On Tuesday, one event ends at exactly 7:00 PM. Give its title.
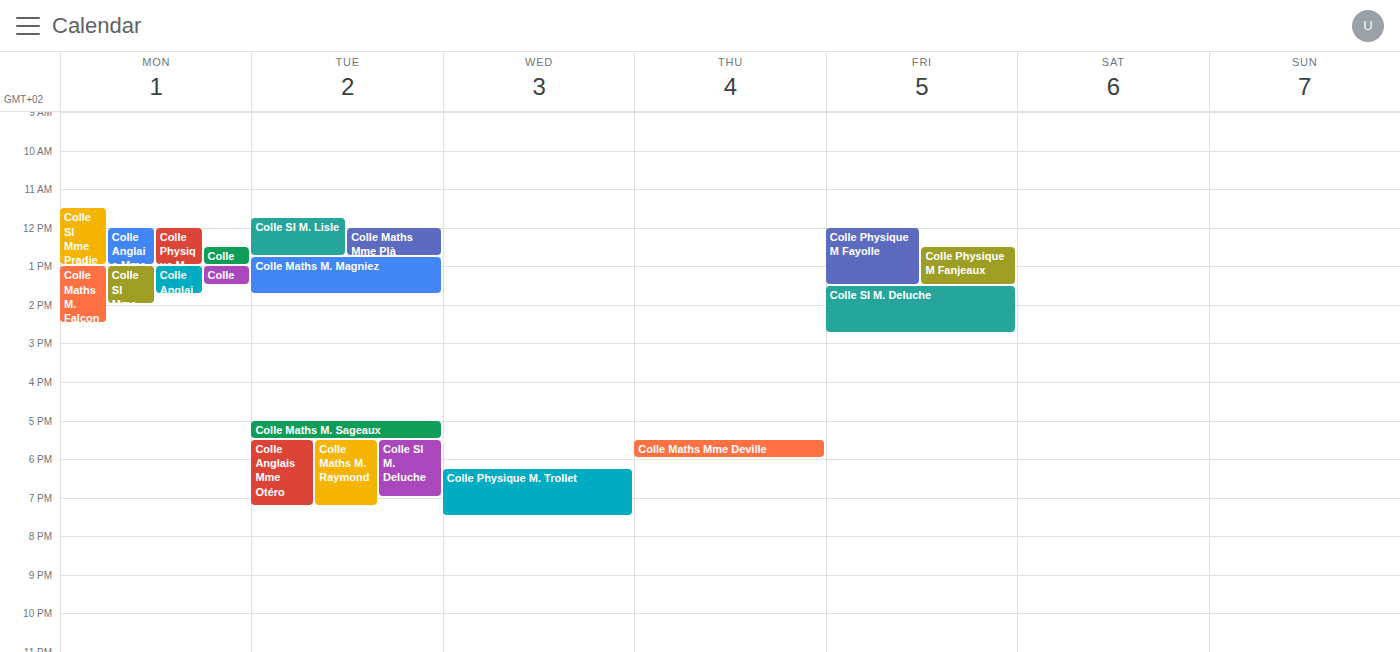
"Colle SI M. Deluche"